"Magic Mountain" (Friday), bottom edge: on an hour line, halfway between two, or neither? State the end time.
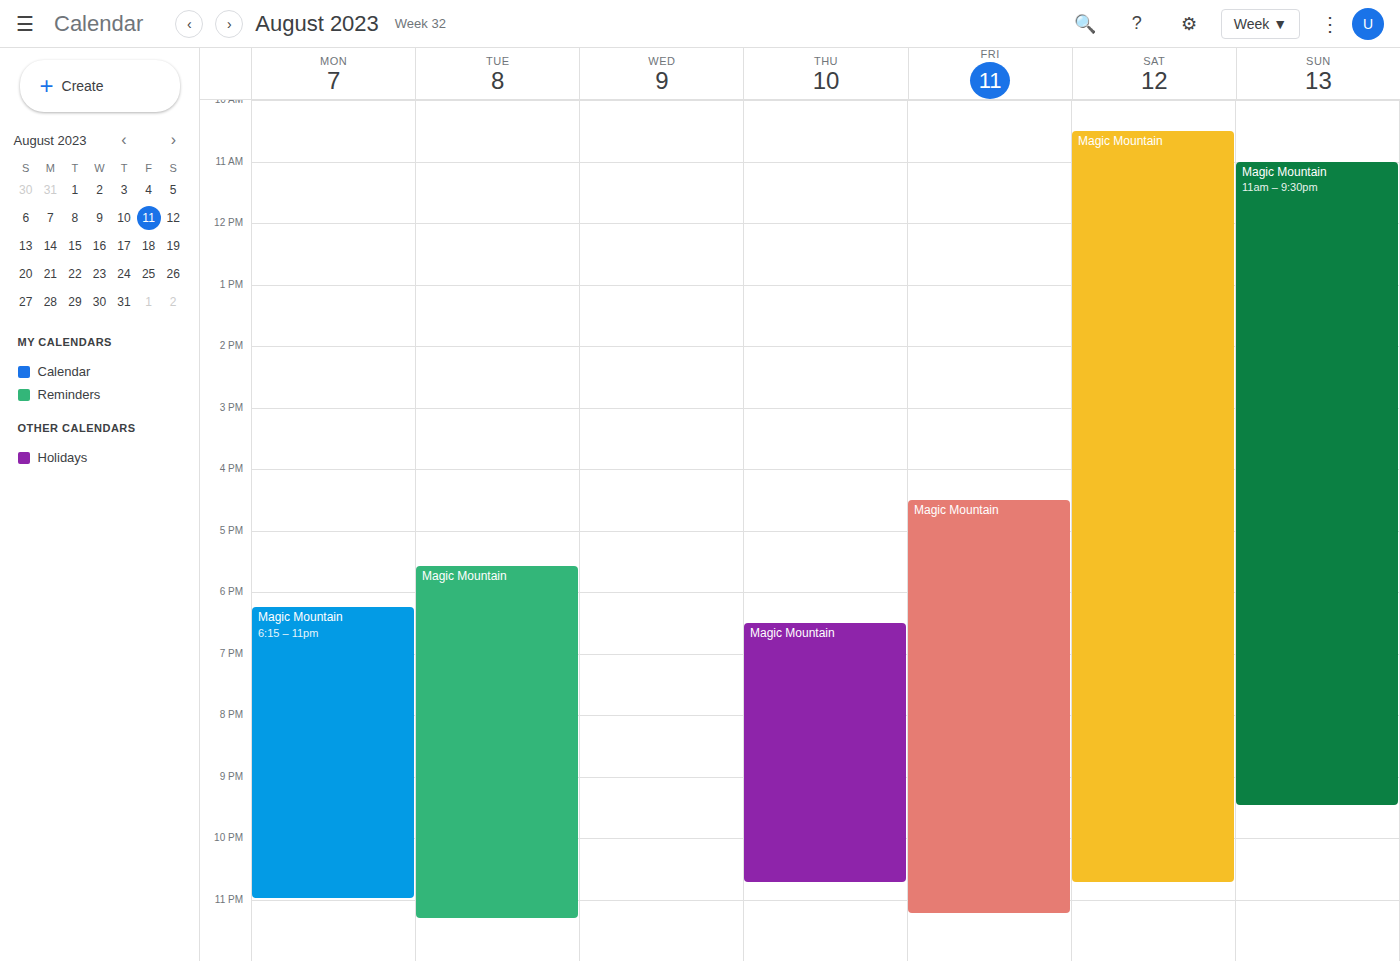
11:15 PM -- neither: a quarter of the way from the 11 PM line to the 12 AM line.